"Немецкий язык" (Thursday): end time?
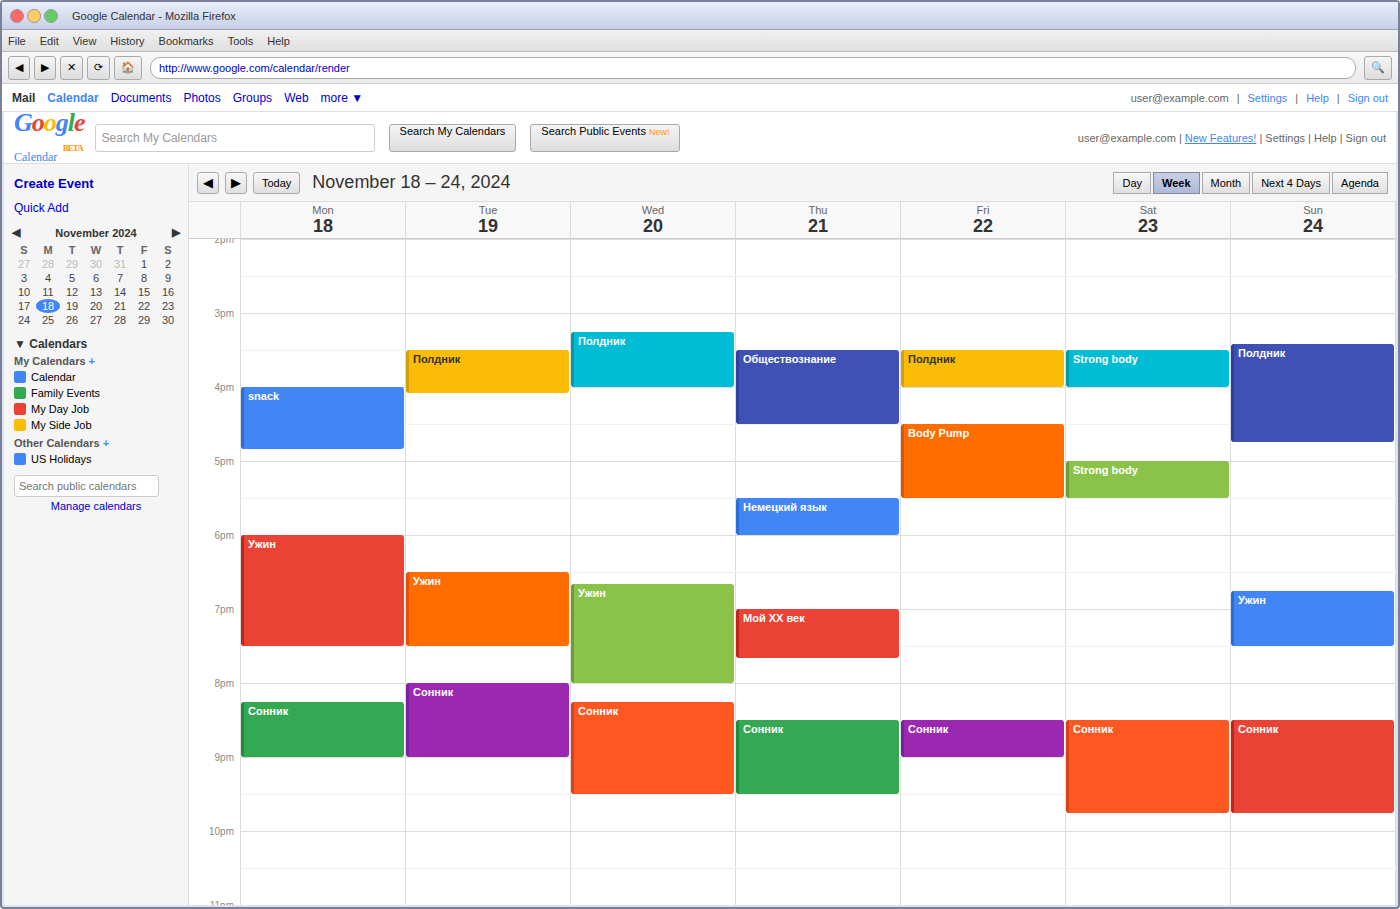
6:00 PM